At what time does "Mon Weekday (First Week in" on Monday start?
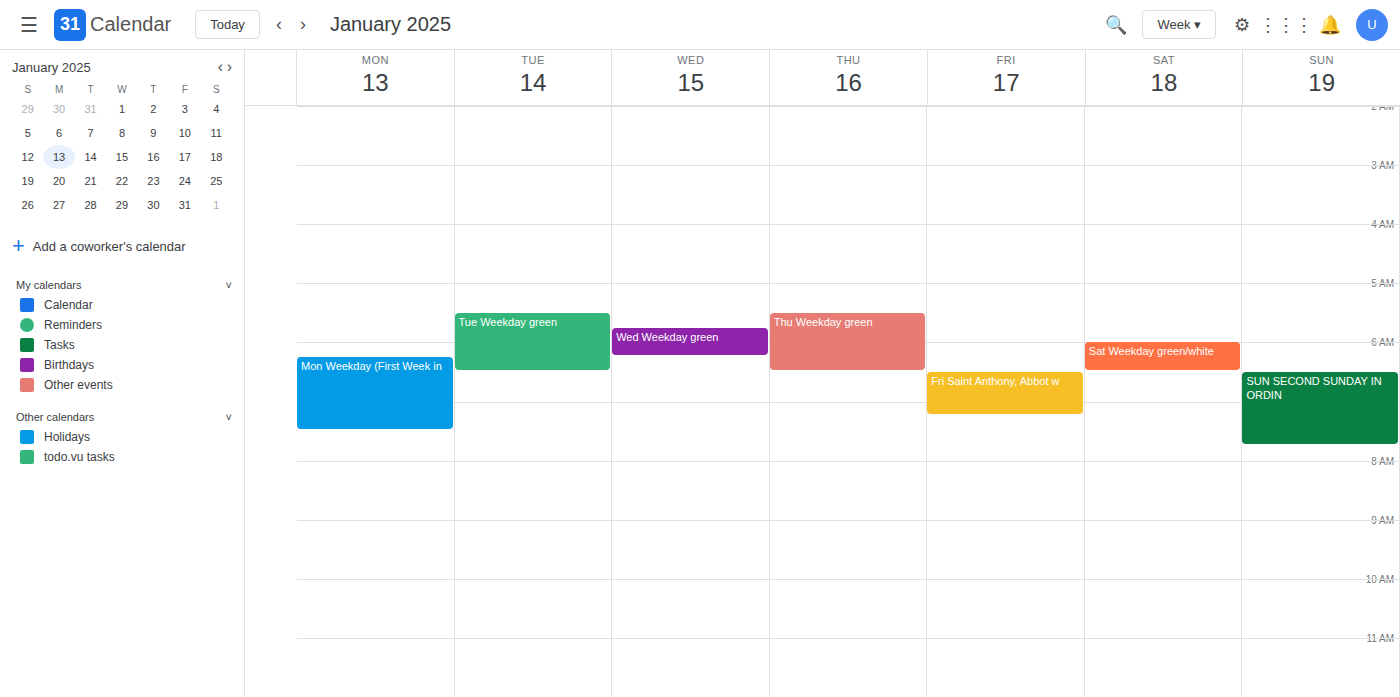
6:15 AM